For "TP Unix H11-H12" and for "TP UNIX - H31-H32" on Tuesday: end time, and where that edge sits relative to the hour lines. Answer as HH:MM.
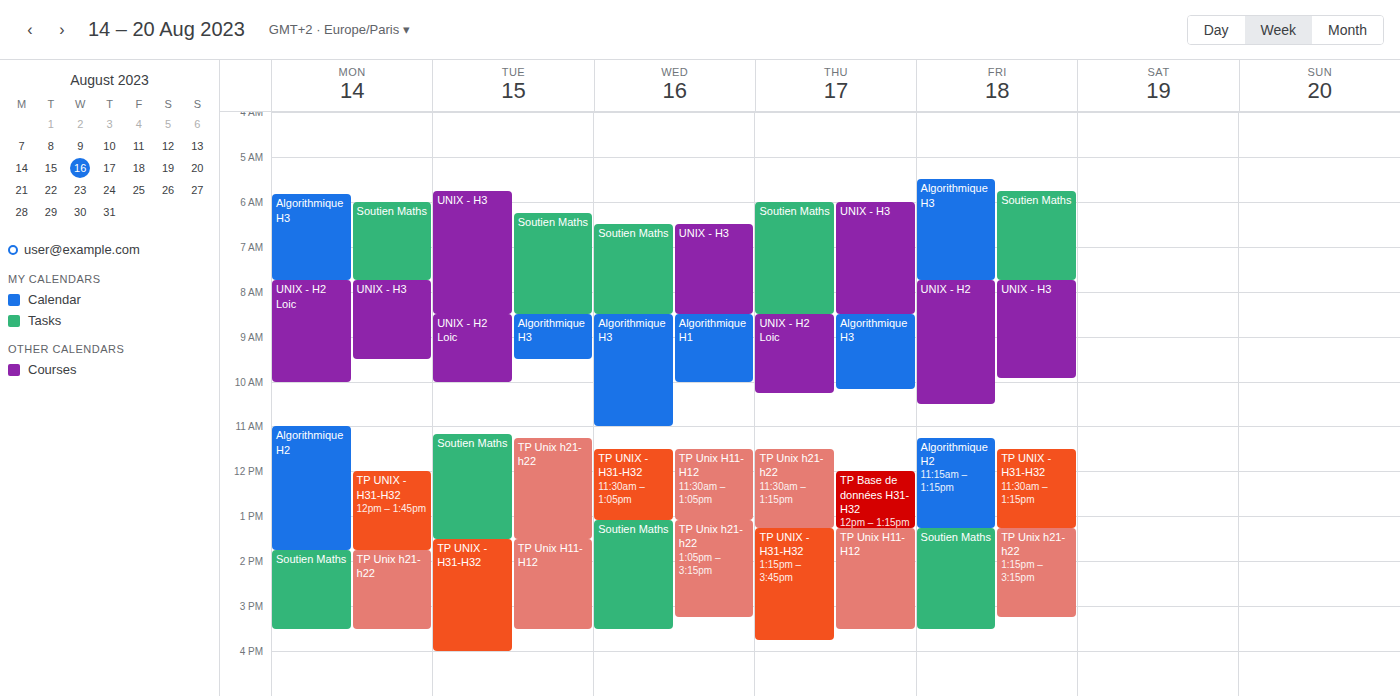
"TP Unix H11-H12": 15:30, halfway between the 15:00 and 16:00 lines. "TP UNIX - H31-H32": 16:00, exactly on the 16:00 line.